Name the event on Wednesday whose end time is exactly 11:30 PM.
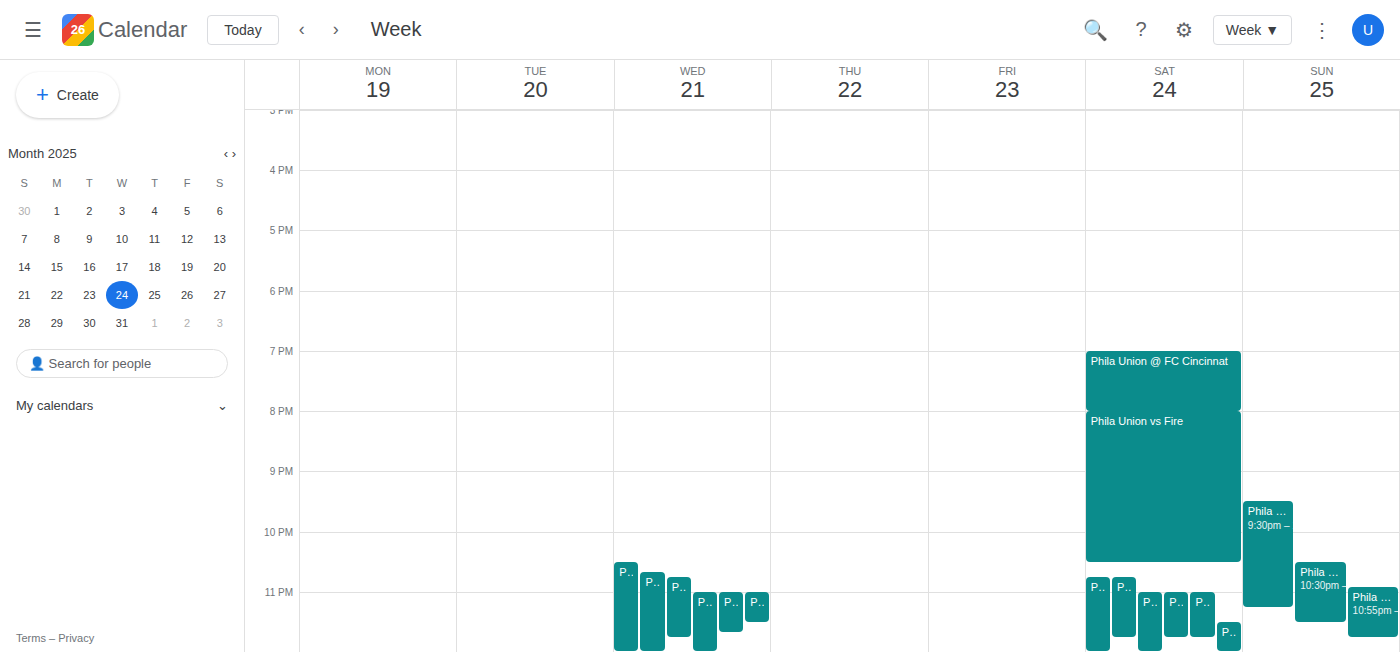
"Phila Union vs Red Bulls"